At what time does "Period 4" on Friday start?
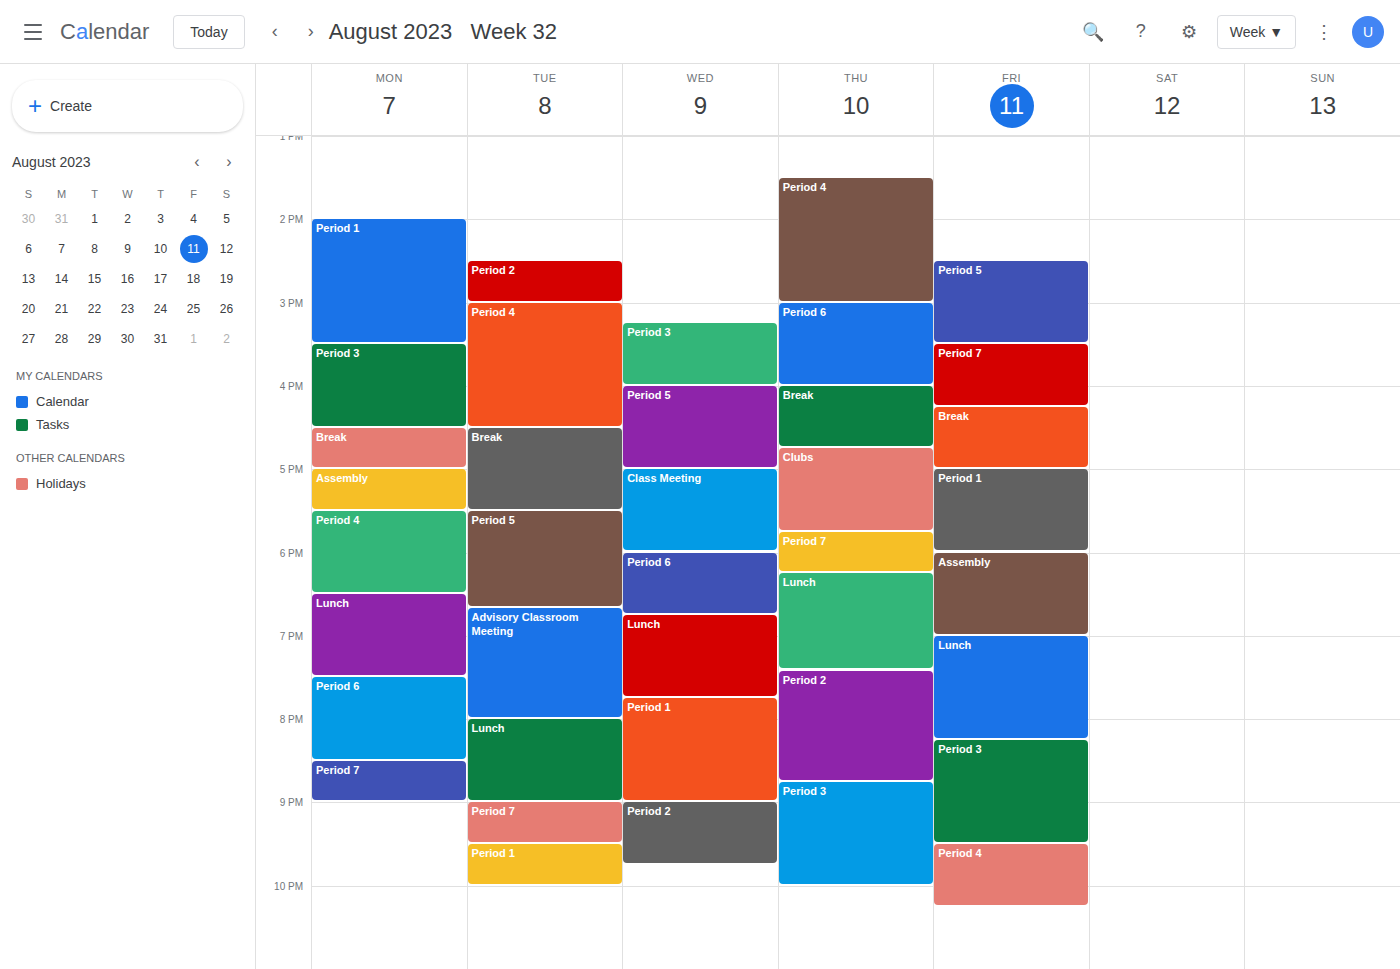
9:30 PM